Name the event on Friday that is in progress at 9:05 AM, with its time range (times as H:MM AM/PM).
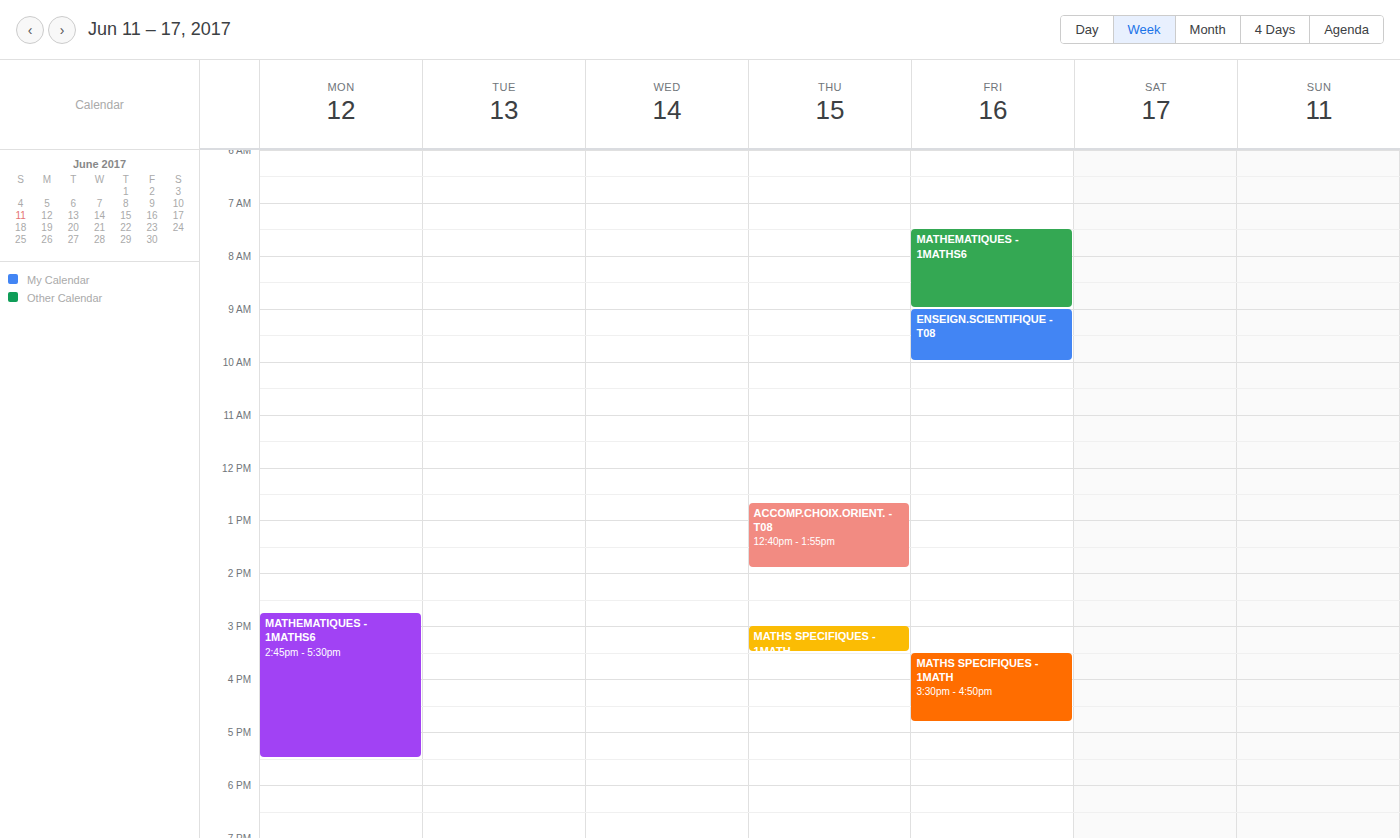
"ENSEIGN.SCIENTIFIQUE - T08", 9:00 AM to 10:00 AM